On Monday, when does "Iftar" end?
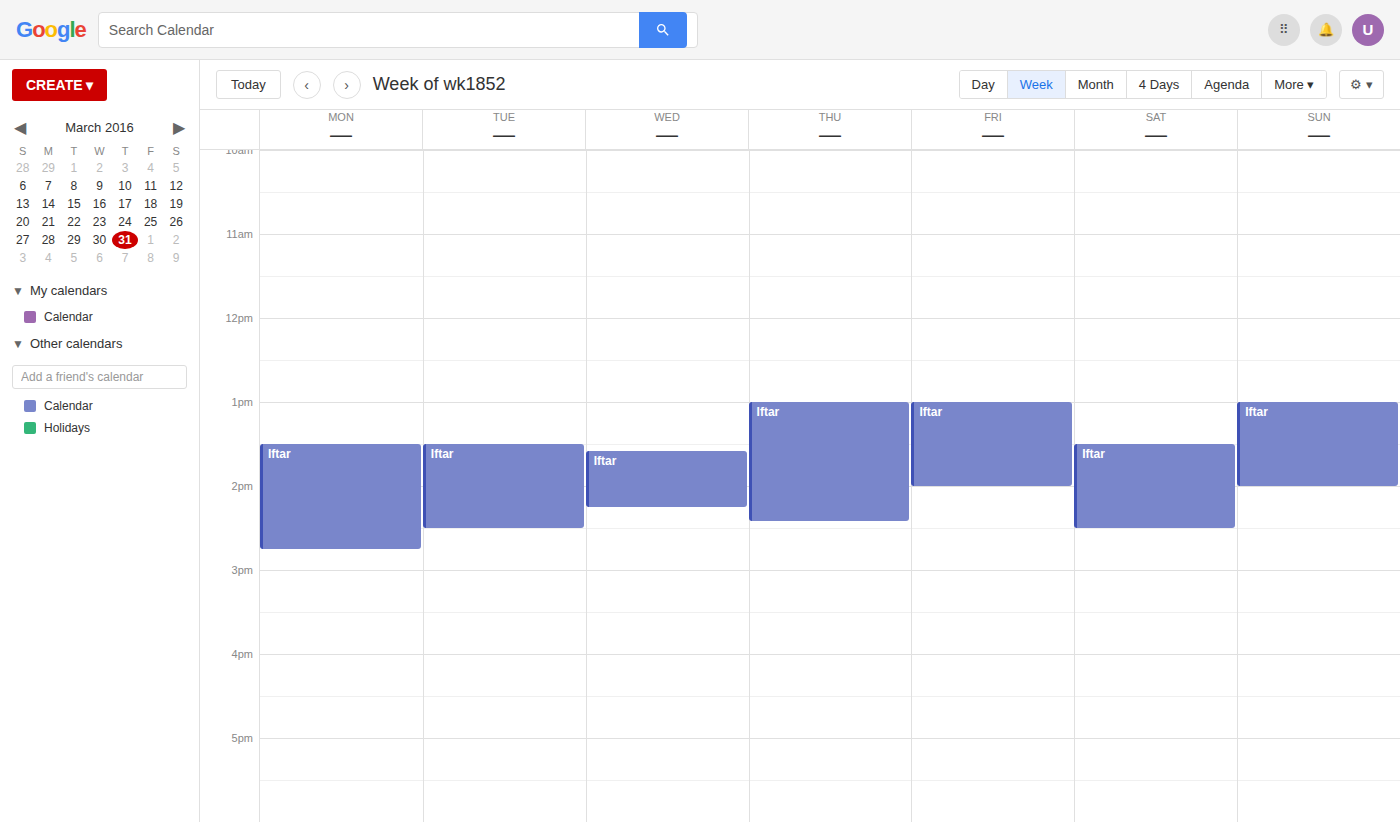
2:45 PM